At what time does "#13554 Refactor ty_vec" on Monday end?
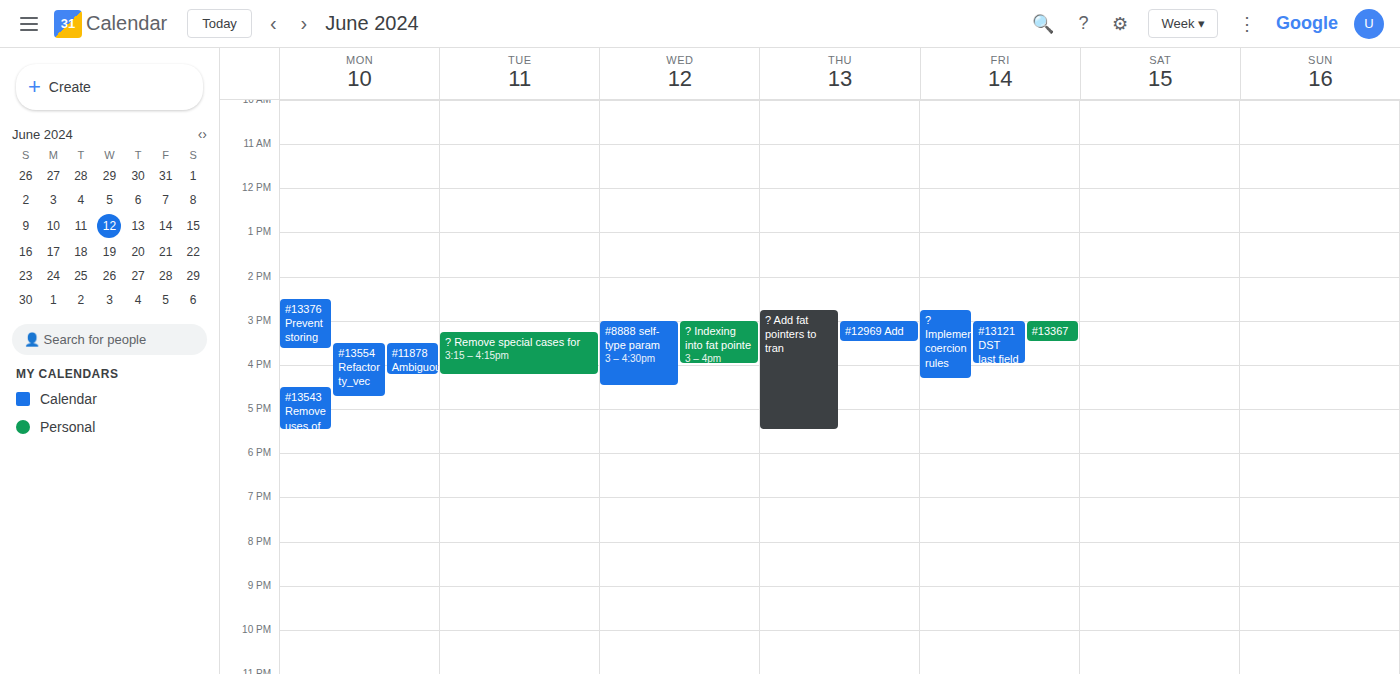
4:45 PM